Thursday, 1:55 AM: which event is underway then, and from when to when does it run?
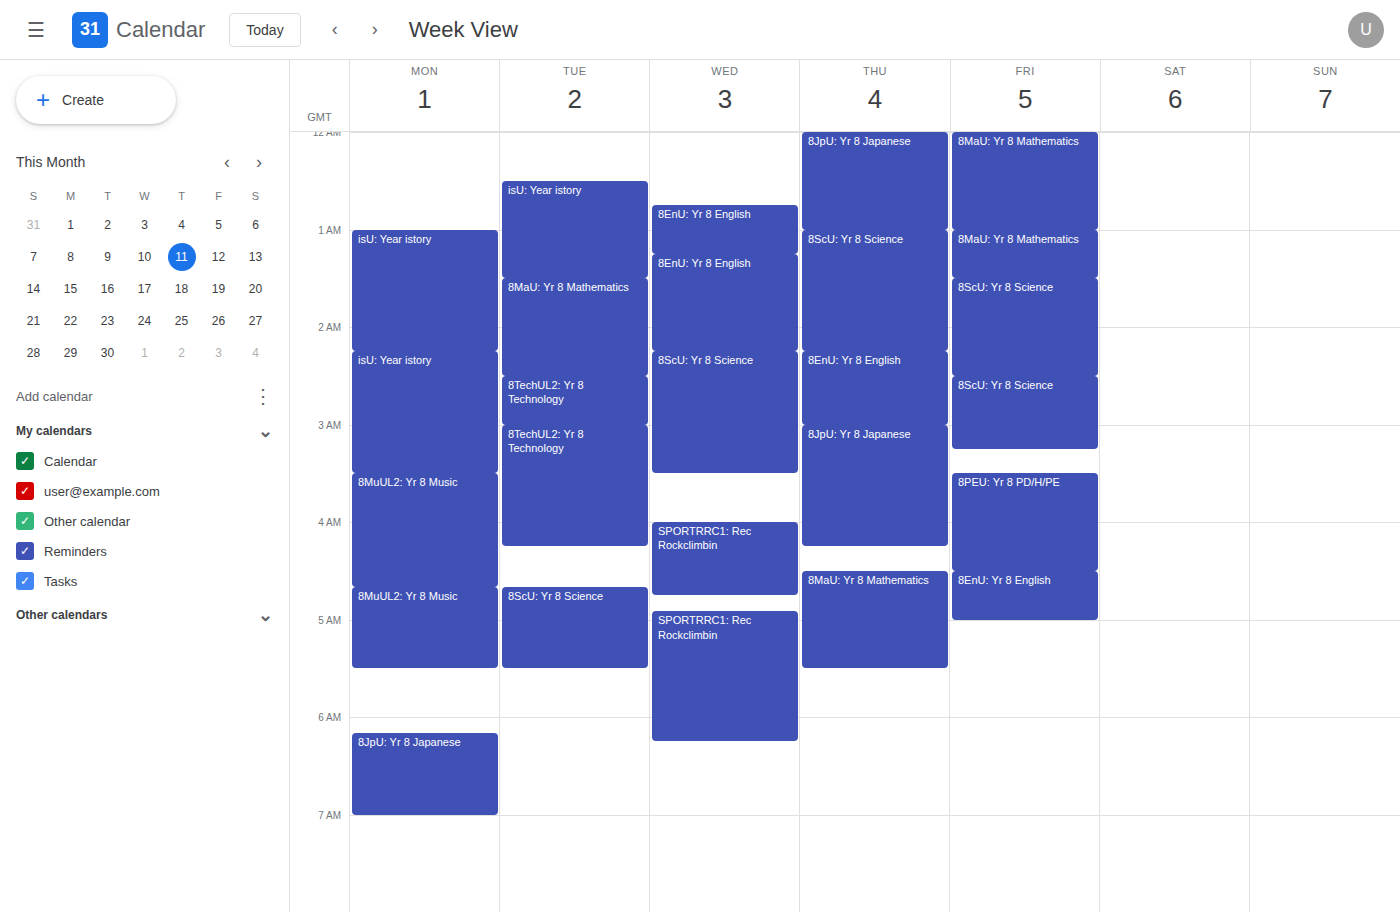
"8ScU: Yr 8 Science", 1:00 AM to 2:15 AM